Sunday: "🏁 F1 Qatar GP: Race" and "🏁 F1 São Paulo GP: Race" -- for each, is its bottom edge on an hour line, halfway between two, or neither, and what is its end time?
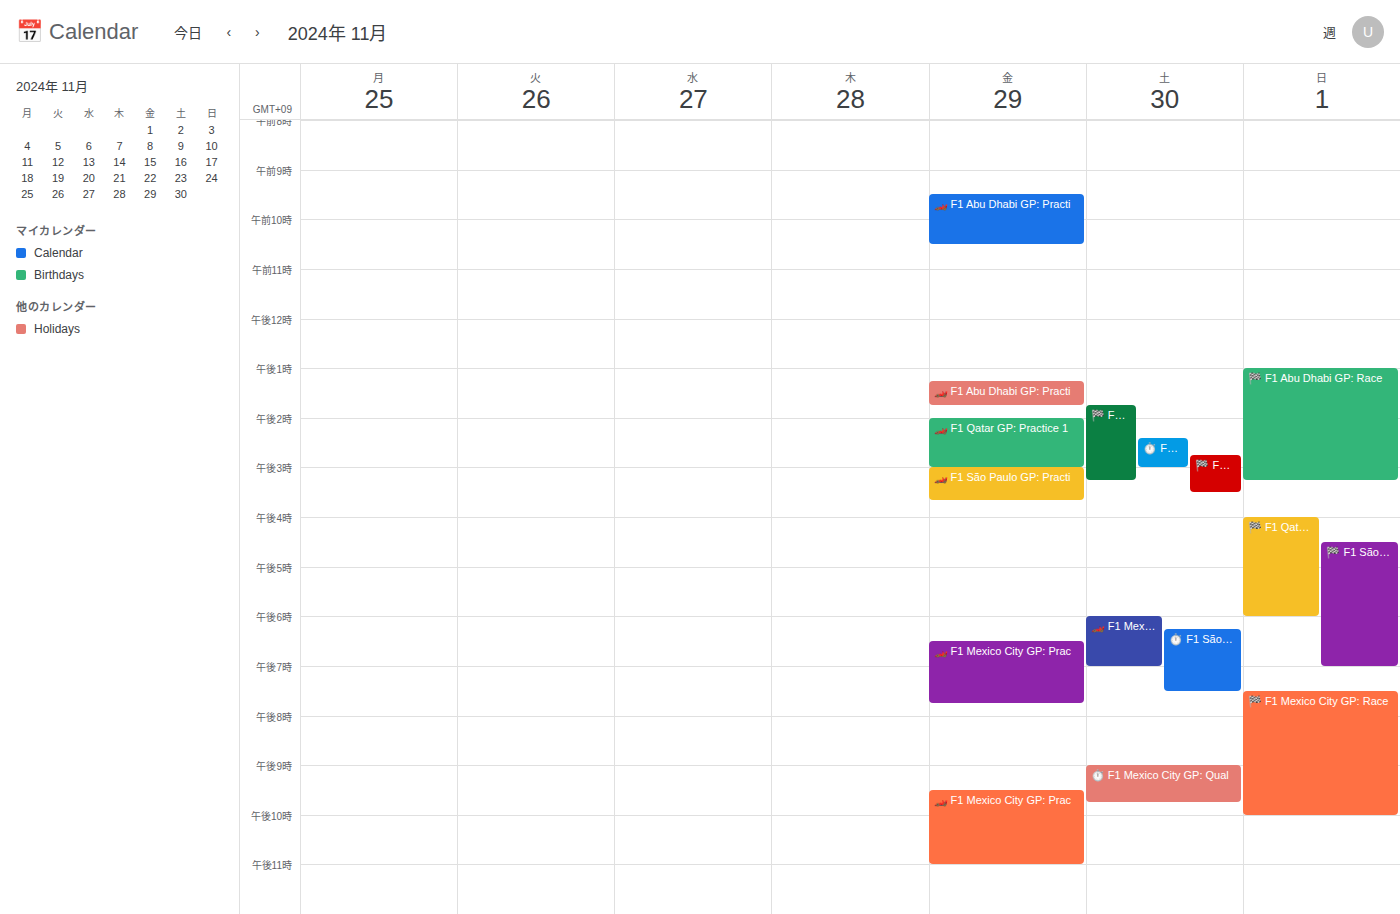
"🏁 F1 Qatar GP: Race": 6:00 PM, exactly on the 6 PM line. "🏁 F1 São Paulo GP: Race": 7:00 PM, exactly on the 7 PM line.